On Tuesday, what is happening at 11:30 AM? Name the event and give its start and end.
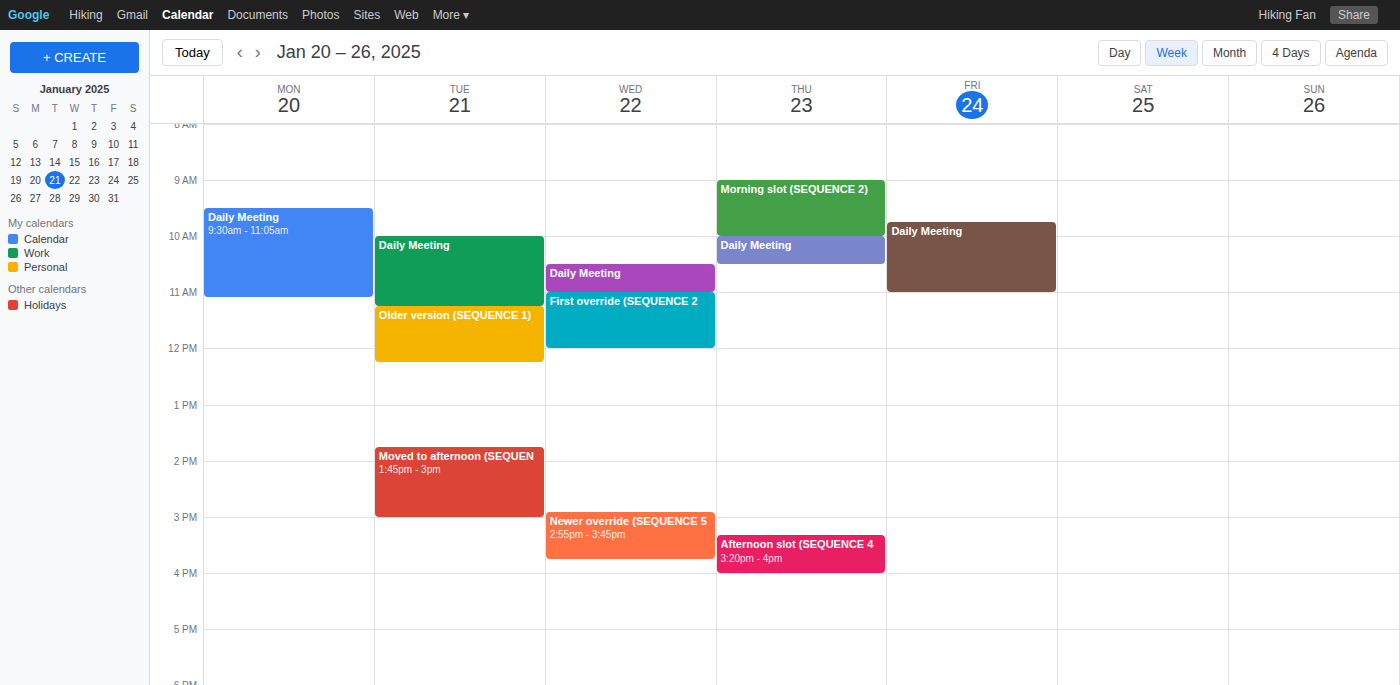
"Older version (SEQUENCE 1)", 11:15 AM to 12:15 PM